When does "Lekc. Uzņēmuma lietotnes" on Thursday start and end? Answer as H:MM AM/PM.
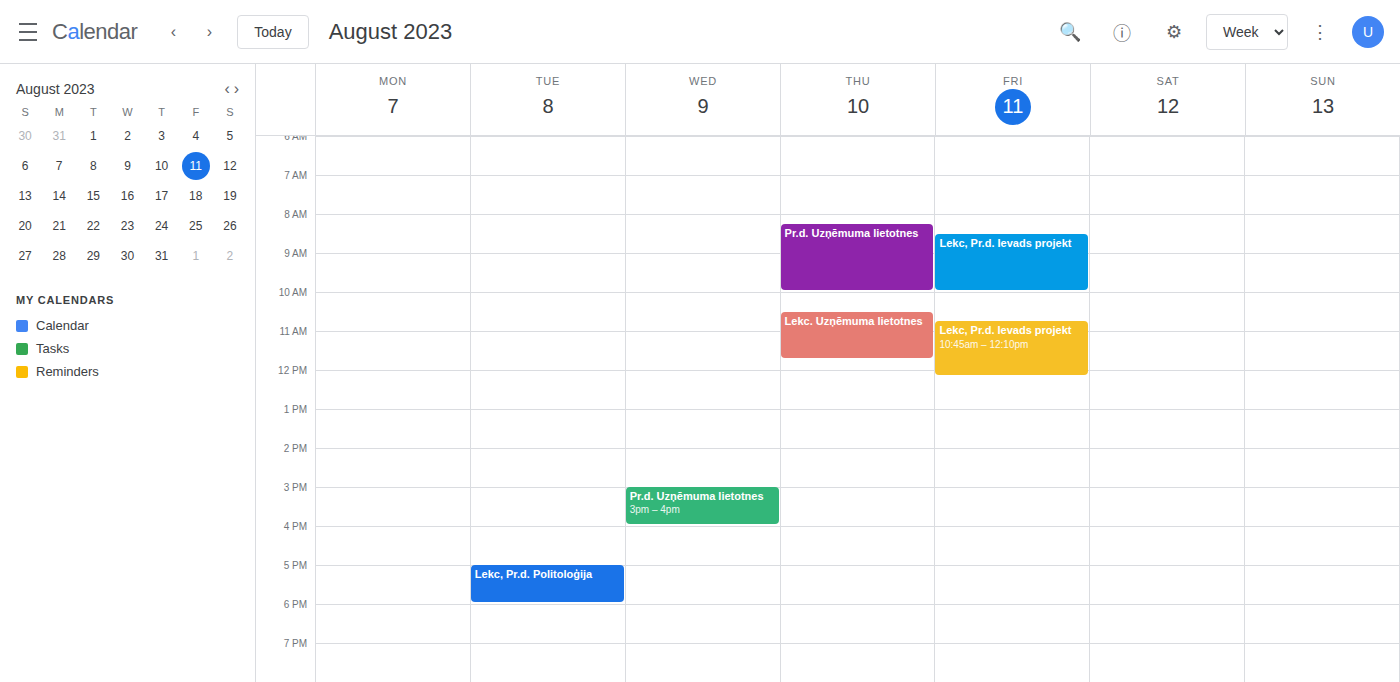
10:30 AM to 11:45 AM